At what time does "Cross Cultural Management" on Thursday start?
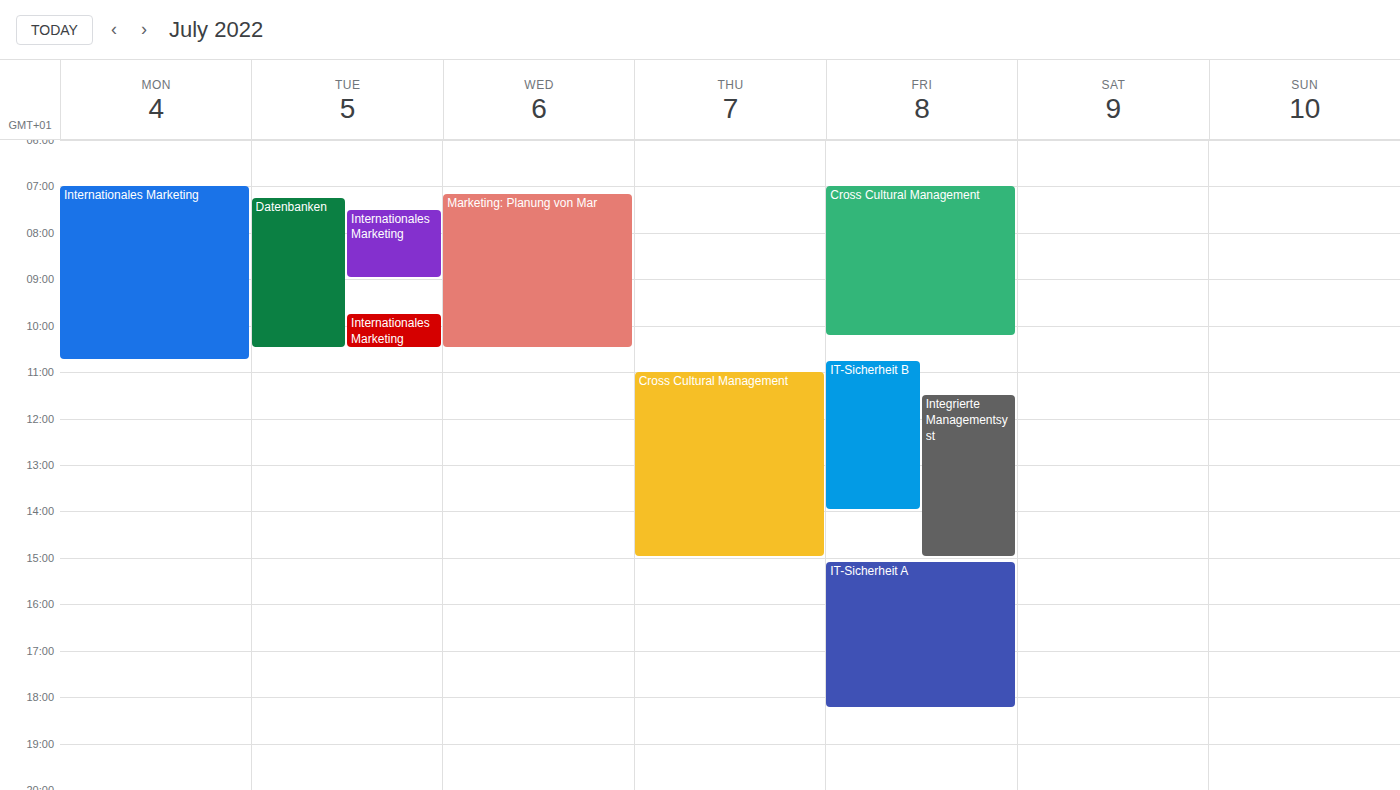
11:00